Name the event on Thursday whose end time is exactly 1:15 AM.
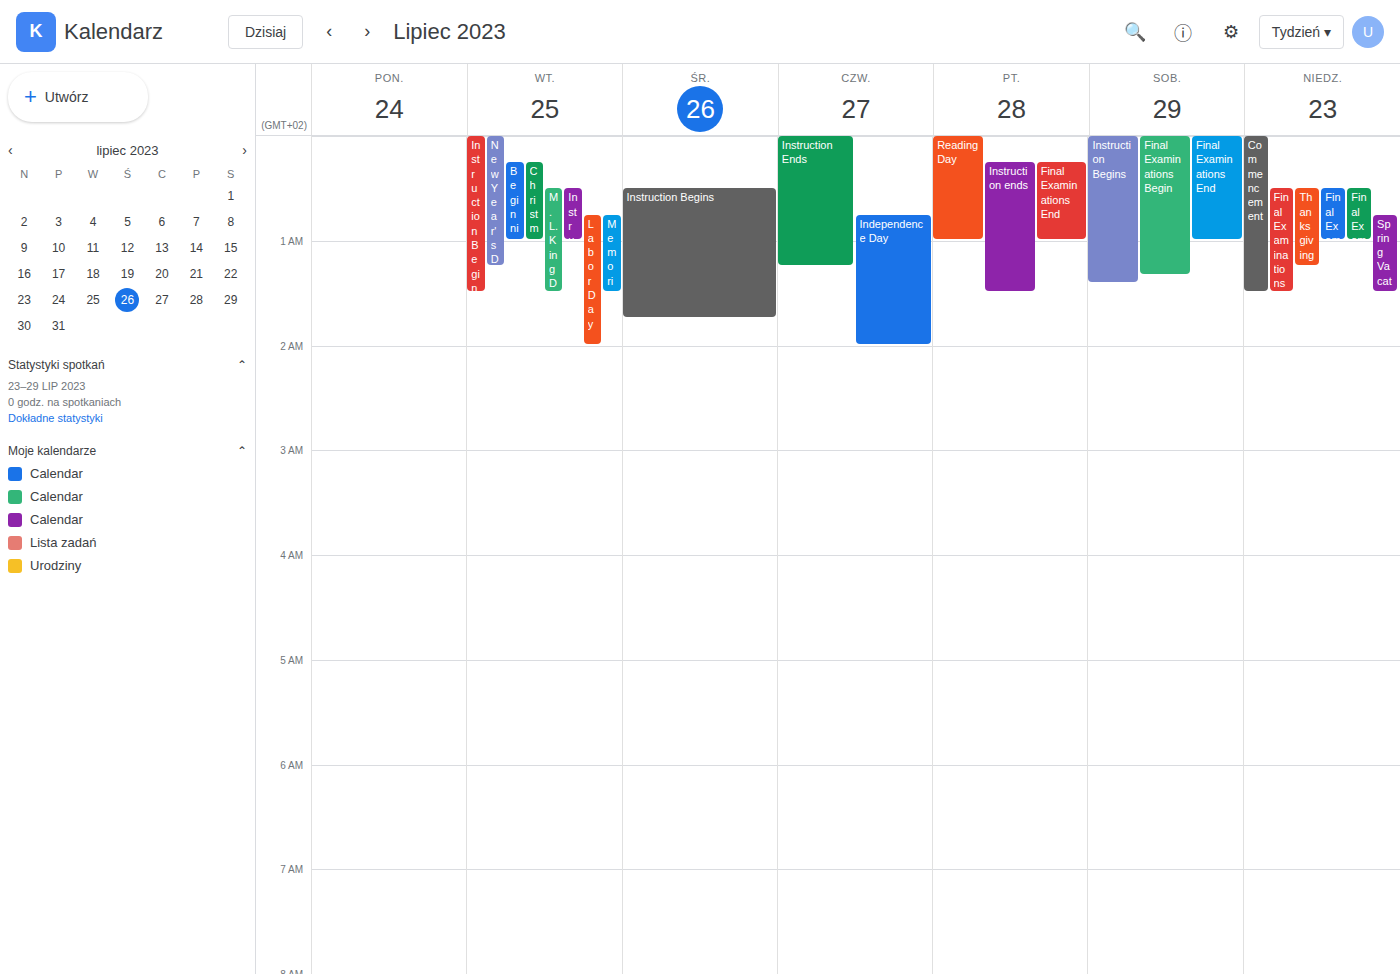
"Instruction Ends"